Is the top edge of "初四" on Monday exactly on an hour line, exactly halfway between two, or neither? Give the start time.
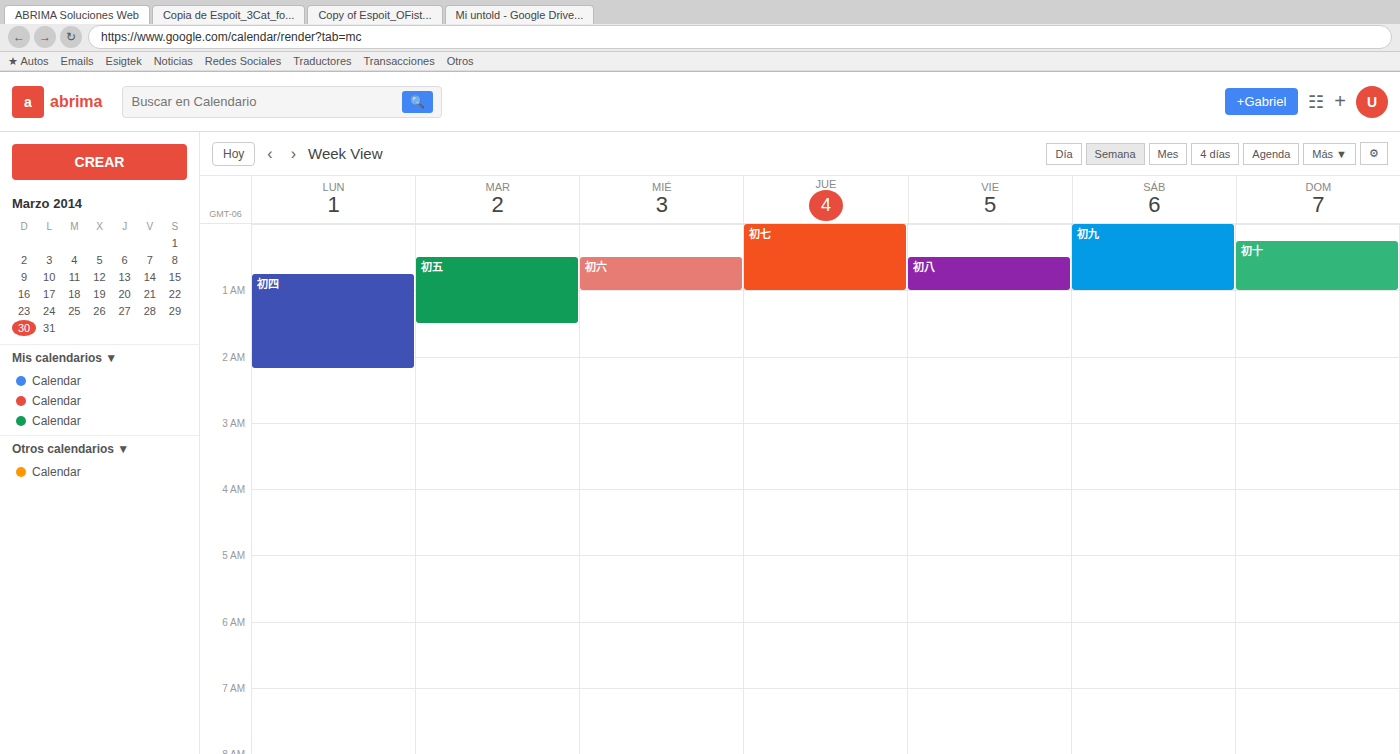
00:45 -- neither: three quarters of the way from the 00:00 line to the 01:00 line.